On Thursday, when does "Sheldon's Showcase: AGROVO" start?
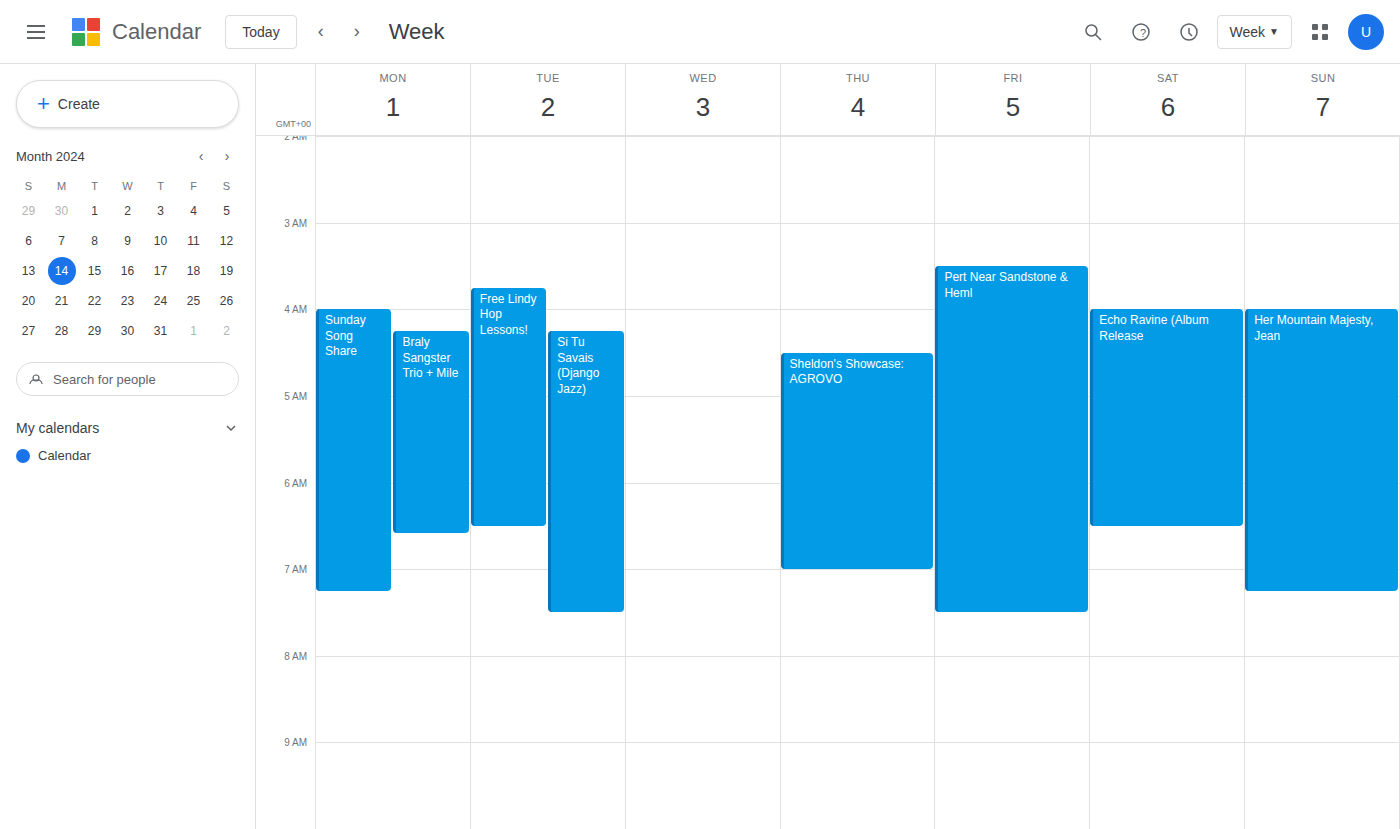
4:30 AM